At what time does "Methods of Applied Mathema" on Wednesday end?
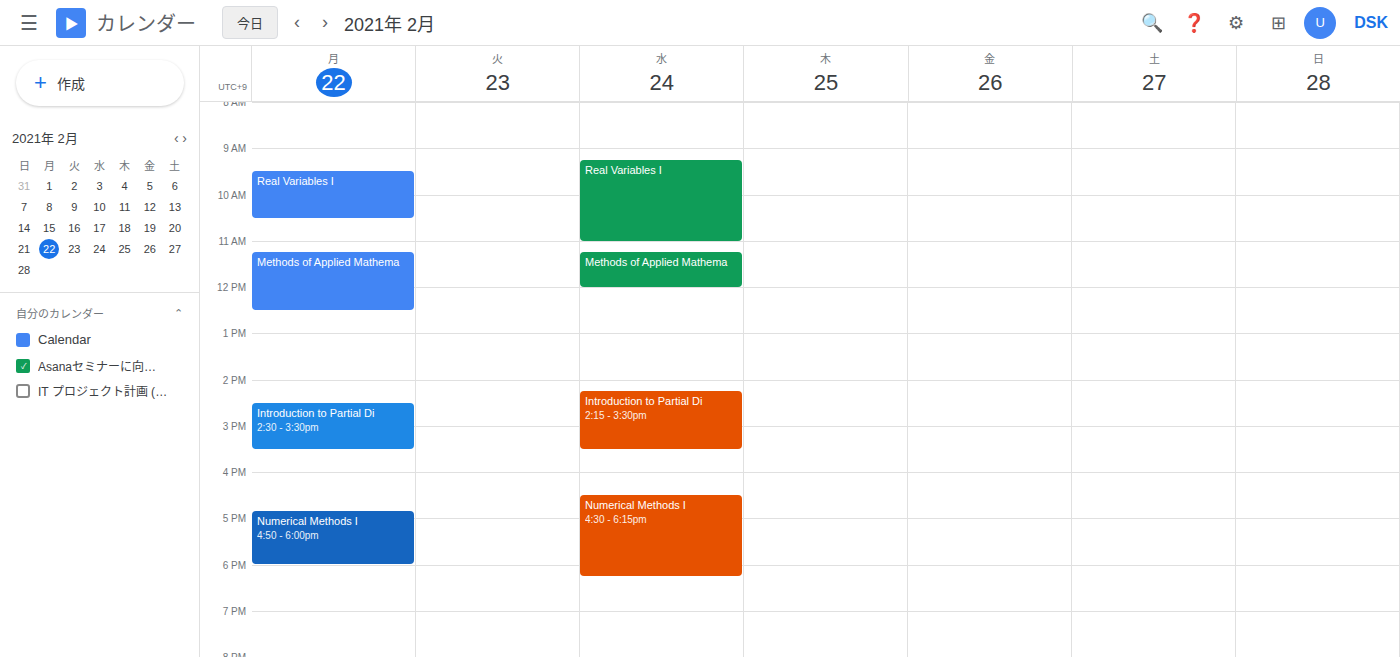
12:00 PM